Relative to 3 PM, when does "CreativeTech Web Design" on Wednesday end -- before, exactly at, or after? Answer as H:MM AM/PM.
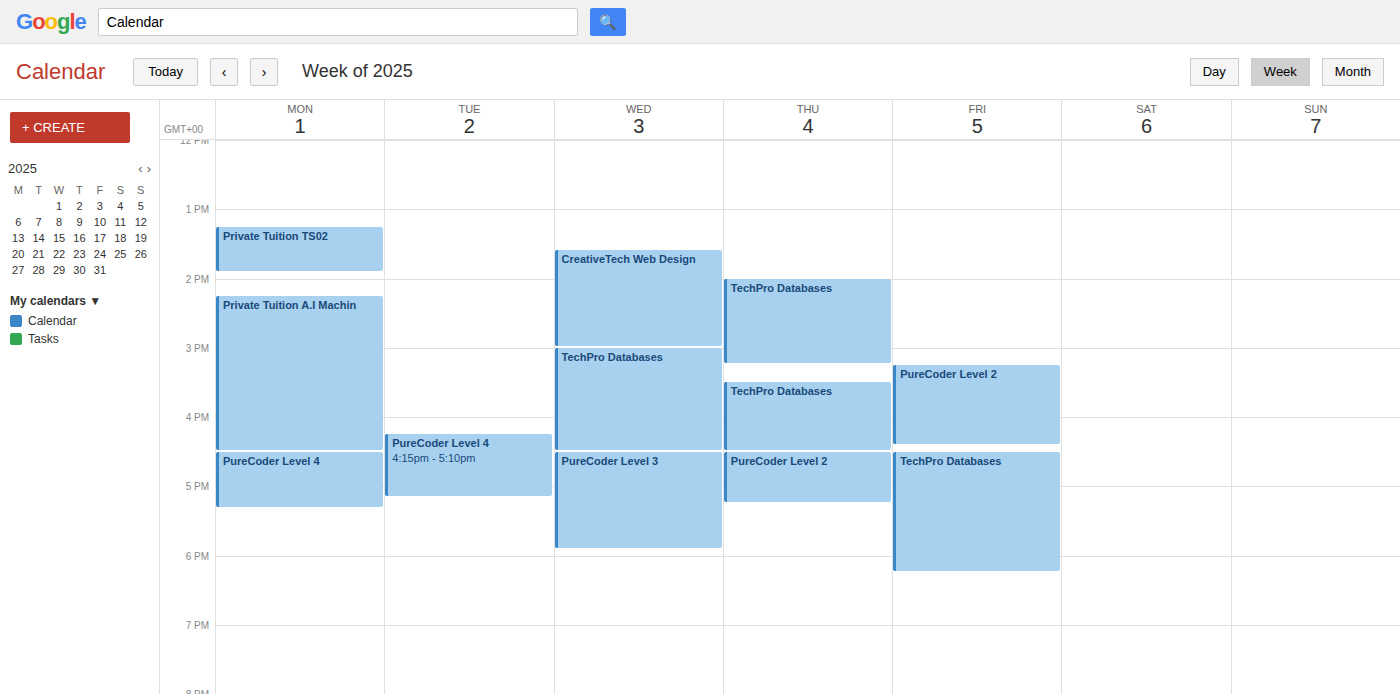
3:00 PM -- exactly at 3 PM, on the 3 PM line.